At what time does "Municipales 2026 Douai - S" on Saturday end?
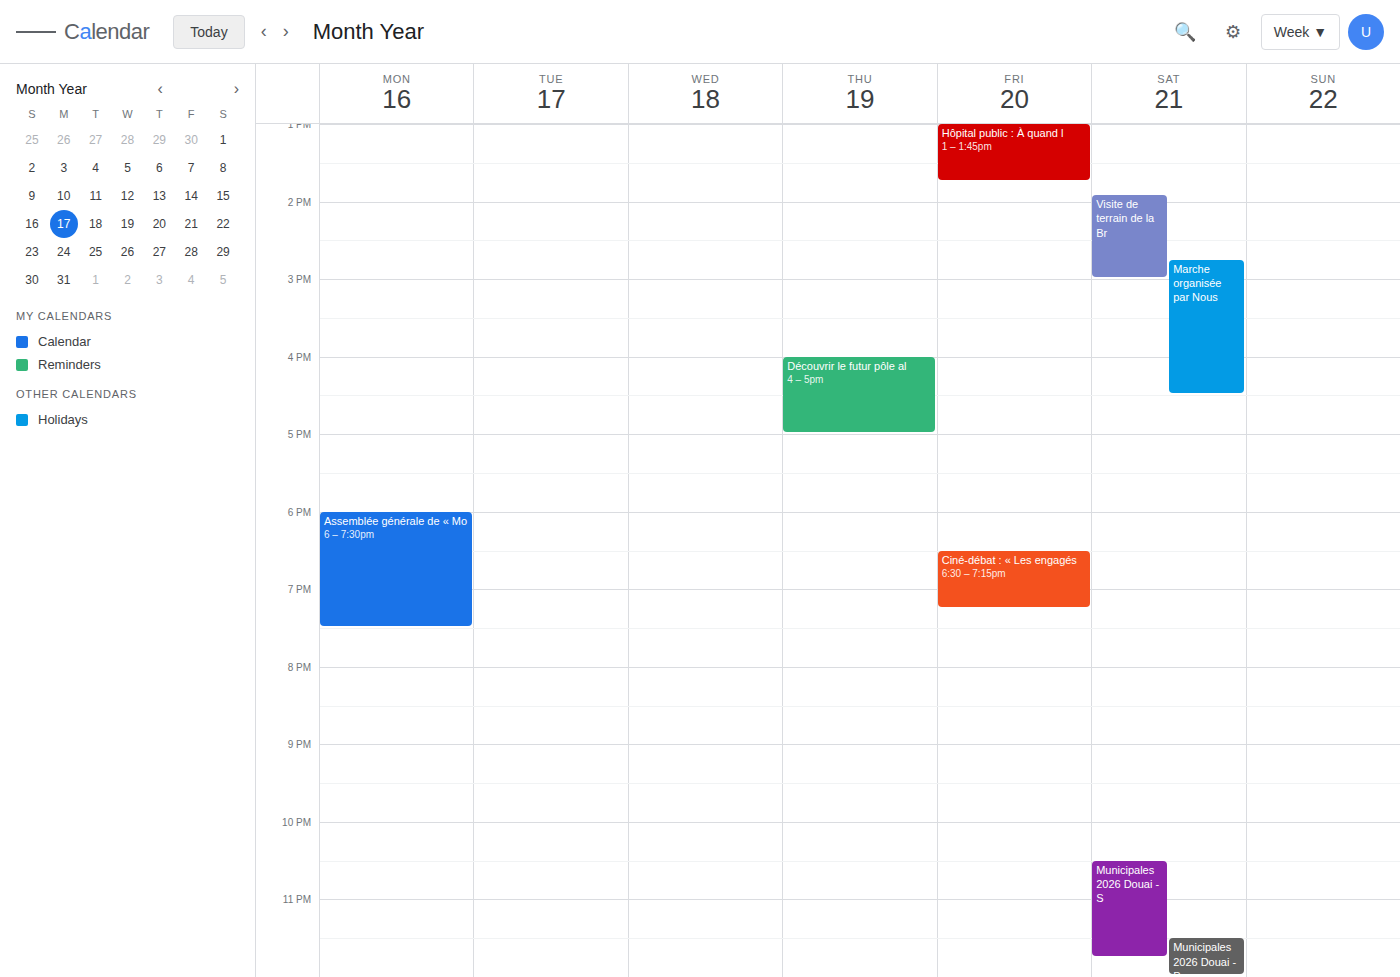
11:45 PM